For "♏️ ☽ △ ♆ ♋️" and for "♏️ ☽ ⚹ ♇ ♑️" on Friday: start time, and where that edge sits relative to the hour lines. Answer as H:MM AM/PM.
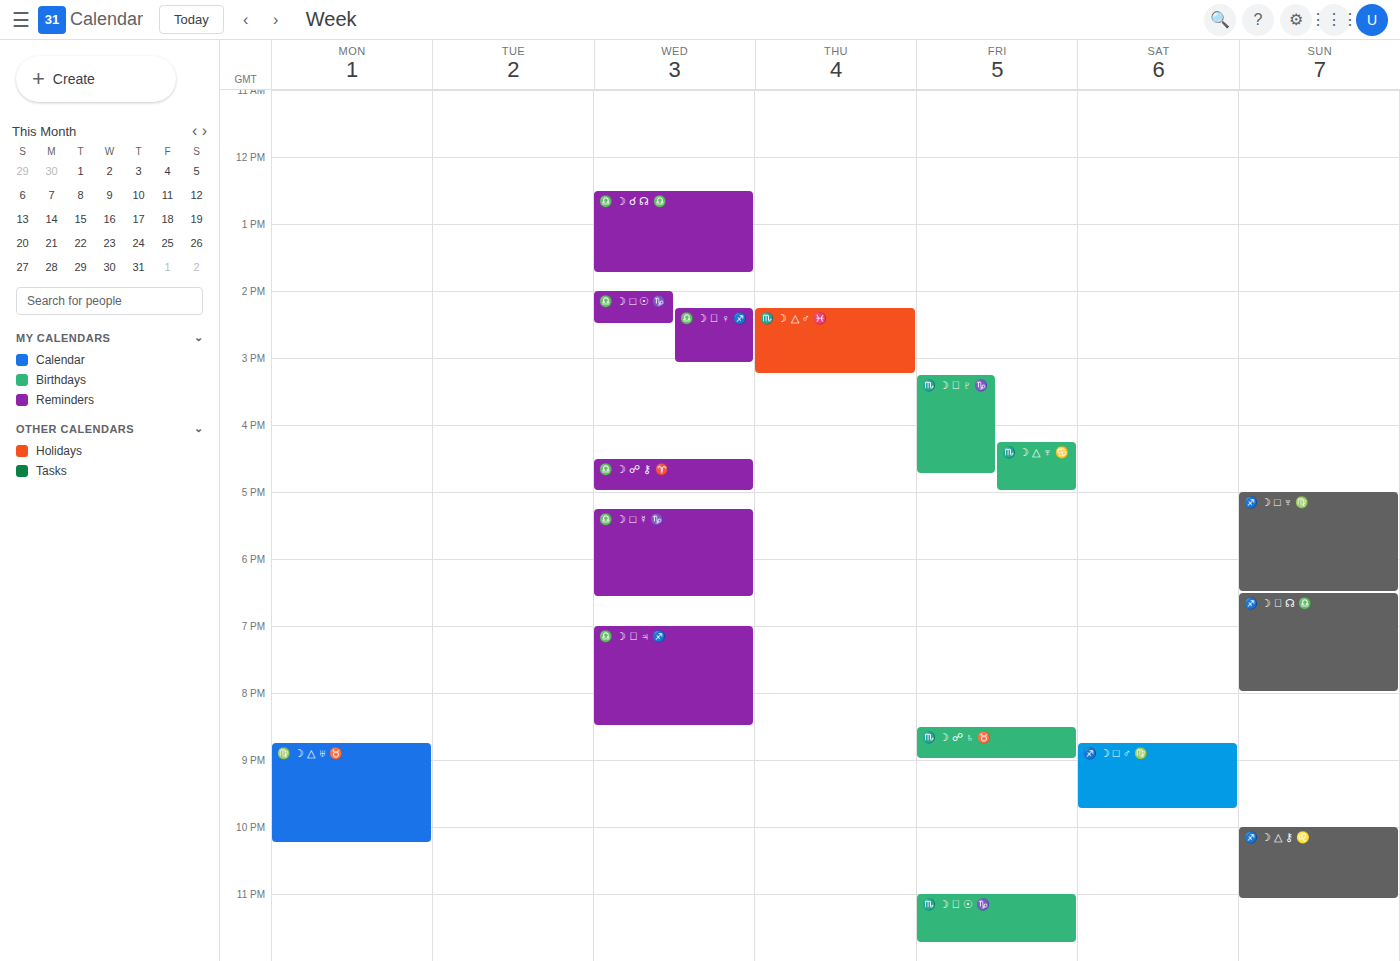
"♏️ ☽ △ ♆ ♋️": 4:15 PM, neither: a quarter of the way from the 4 PM line to the 5 PM line. "♏️ ☽ ⚹ ♇ ♑️": 3:15 PM, neither: a quarter of the way from the 3 PM line to the 4 PM line.